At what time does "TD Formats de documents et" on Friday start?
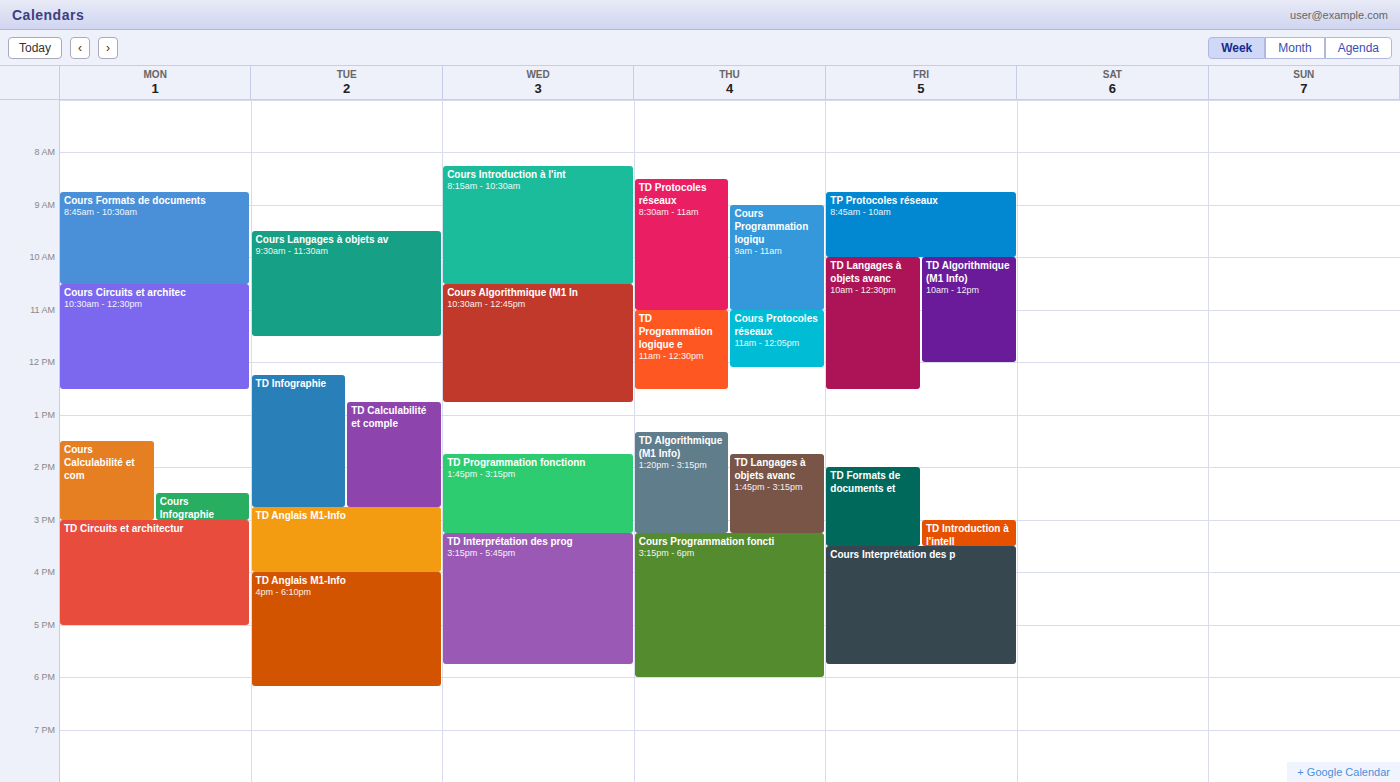
2:00 PM